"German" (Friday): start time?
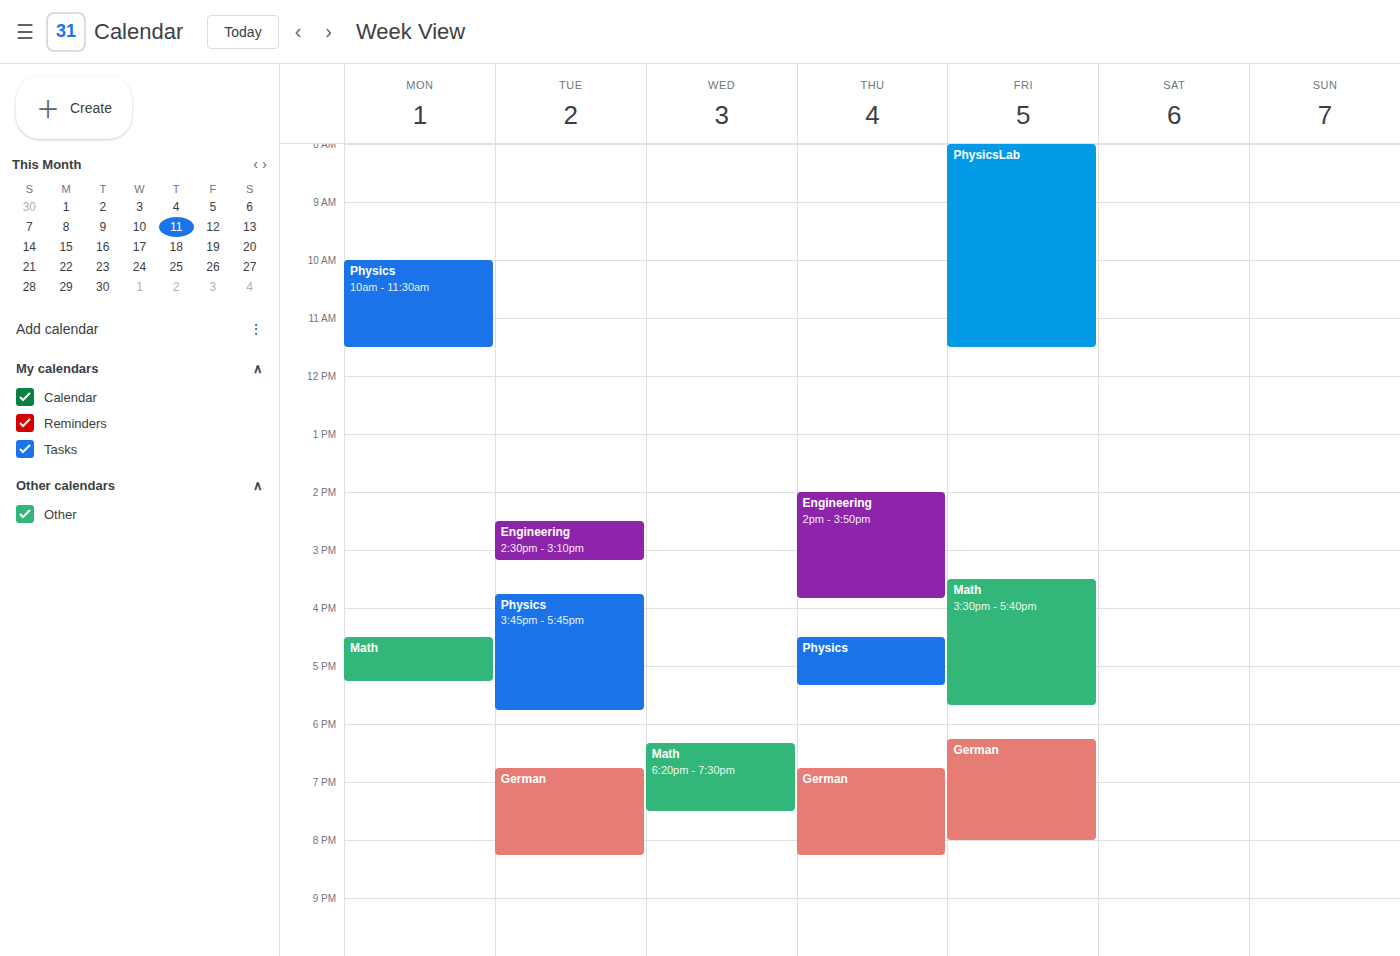
6:15 PM